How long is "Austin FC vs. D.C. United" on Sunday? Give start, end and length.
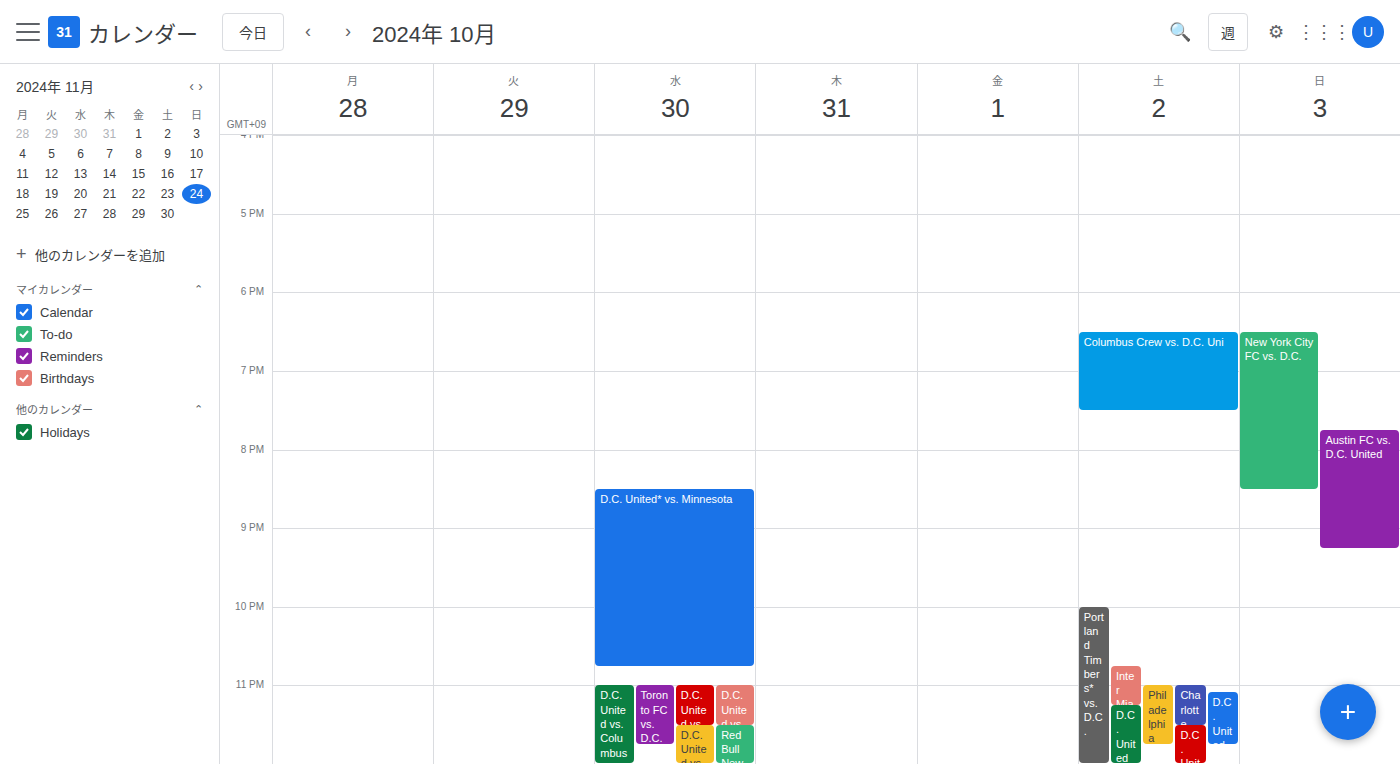
7:45 PM to 9:15 PM, 1 hour 30 minutes